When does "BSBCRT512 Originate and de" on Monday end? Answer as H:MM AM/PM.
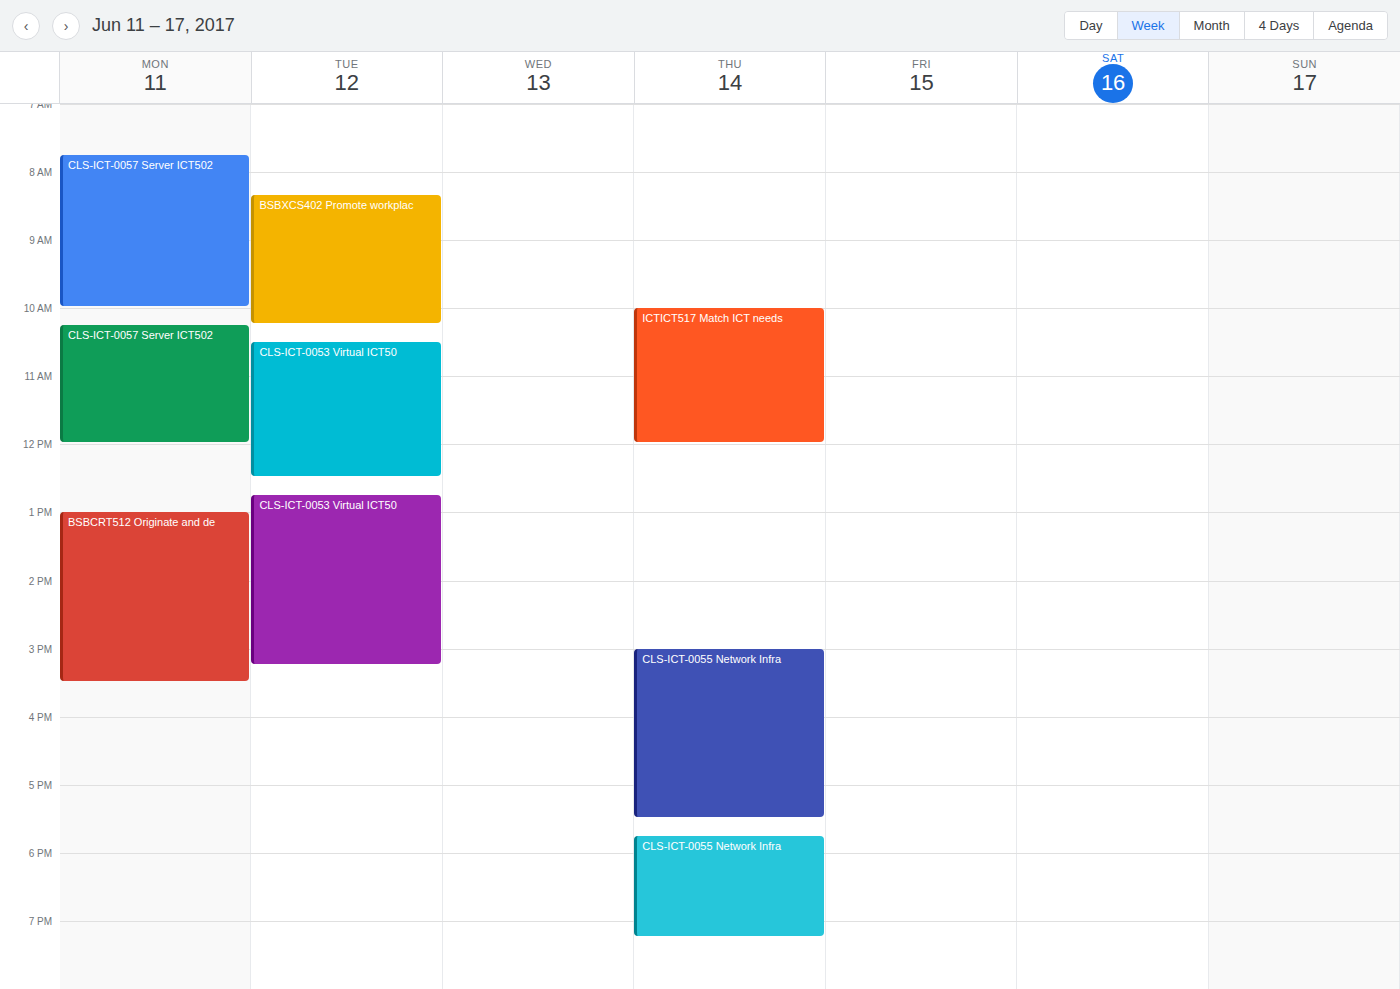
3:30 PM